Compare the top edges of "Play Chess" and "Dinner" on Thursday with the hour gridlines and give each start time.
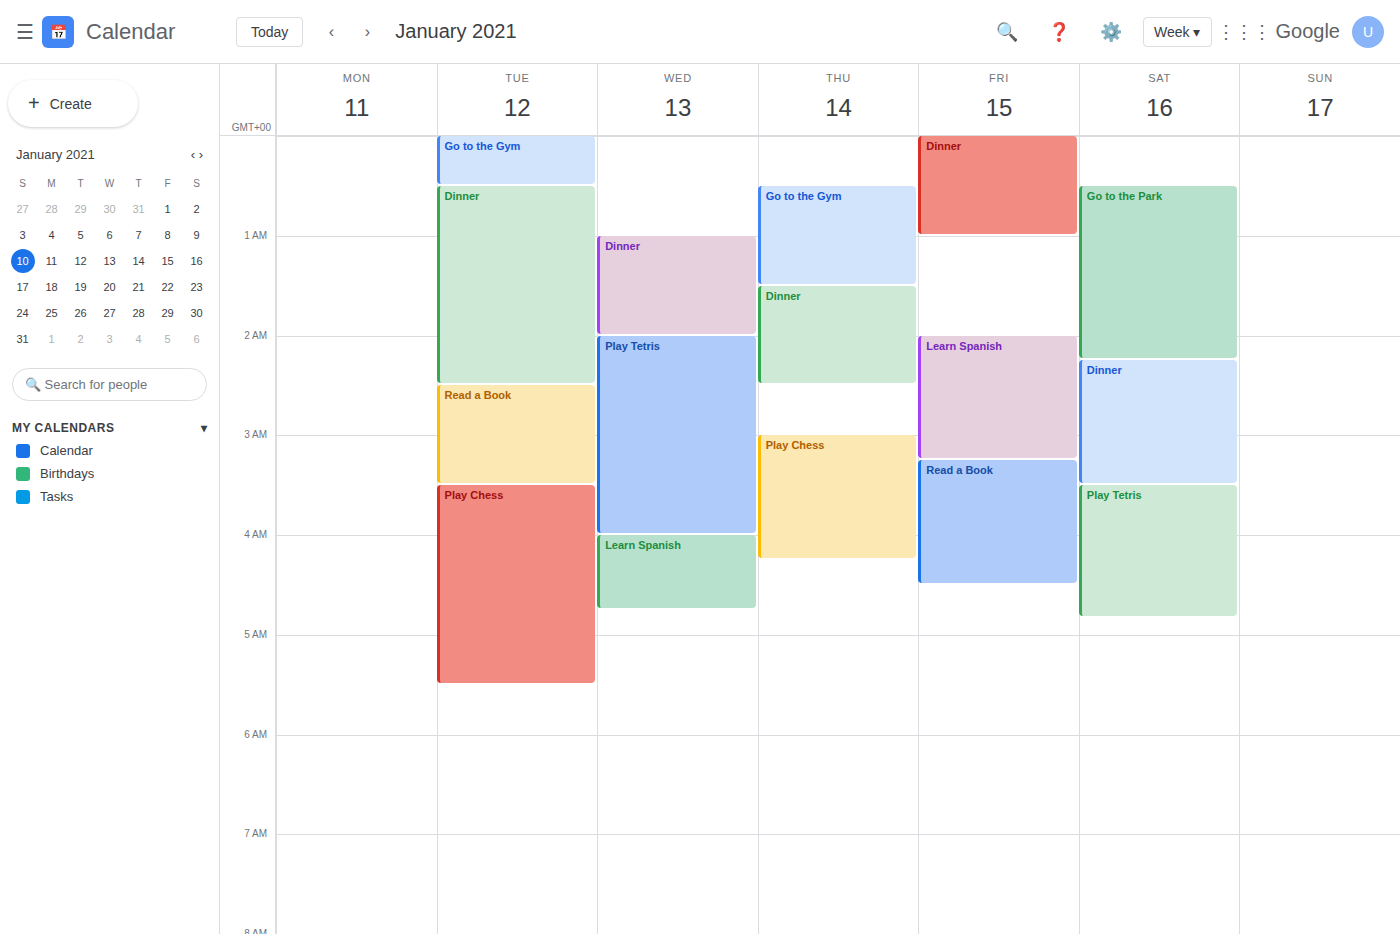
"Play Chess": 3:00 AM, exactly on the 3 AM line. "Dinner": 1:30 AM, halfway between the 1 AM and 2 AM lines.